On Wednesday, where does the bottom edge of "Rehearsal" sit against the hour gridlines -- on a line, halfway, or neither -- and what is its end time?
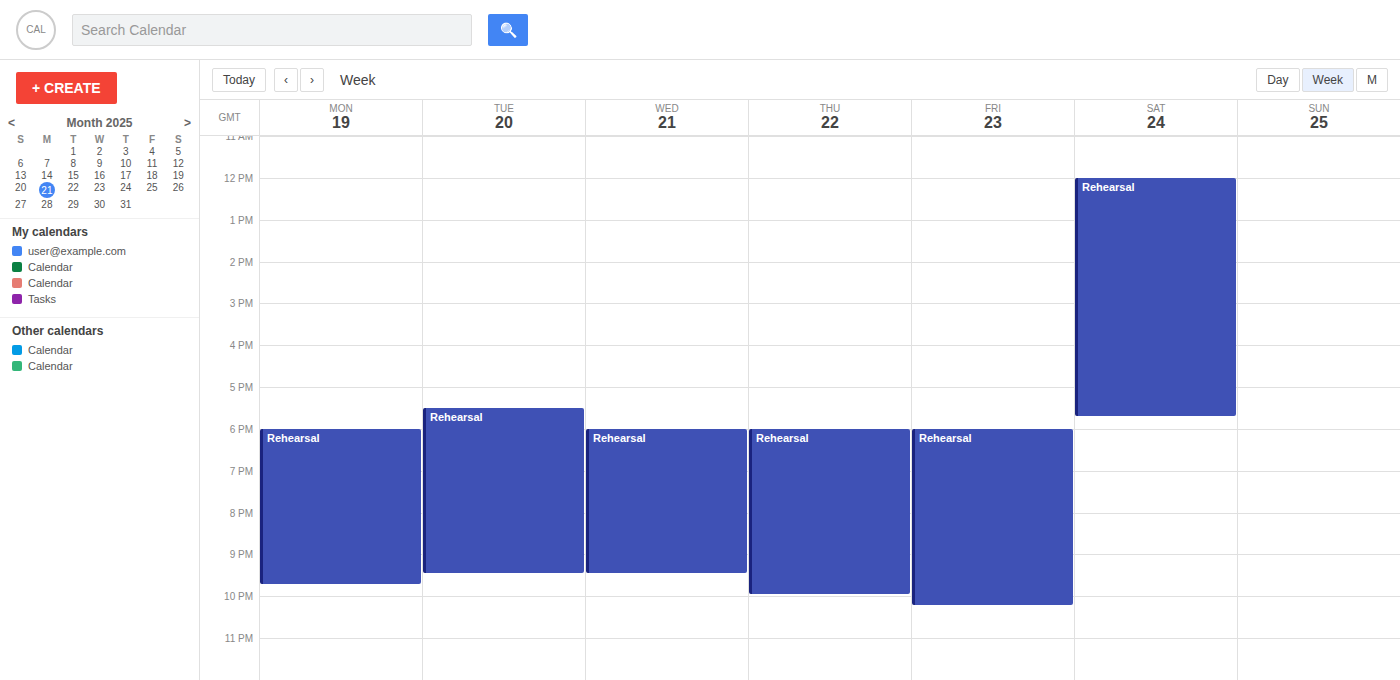
21:30 -- halfway between the 21:00 and 22:00 lines.